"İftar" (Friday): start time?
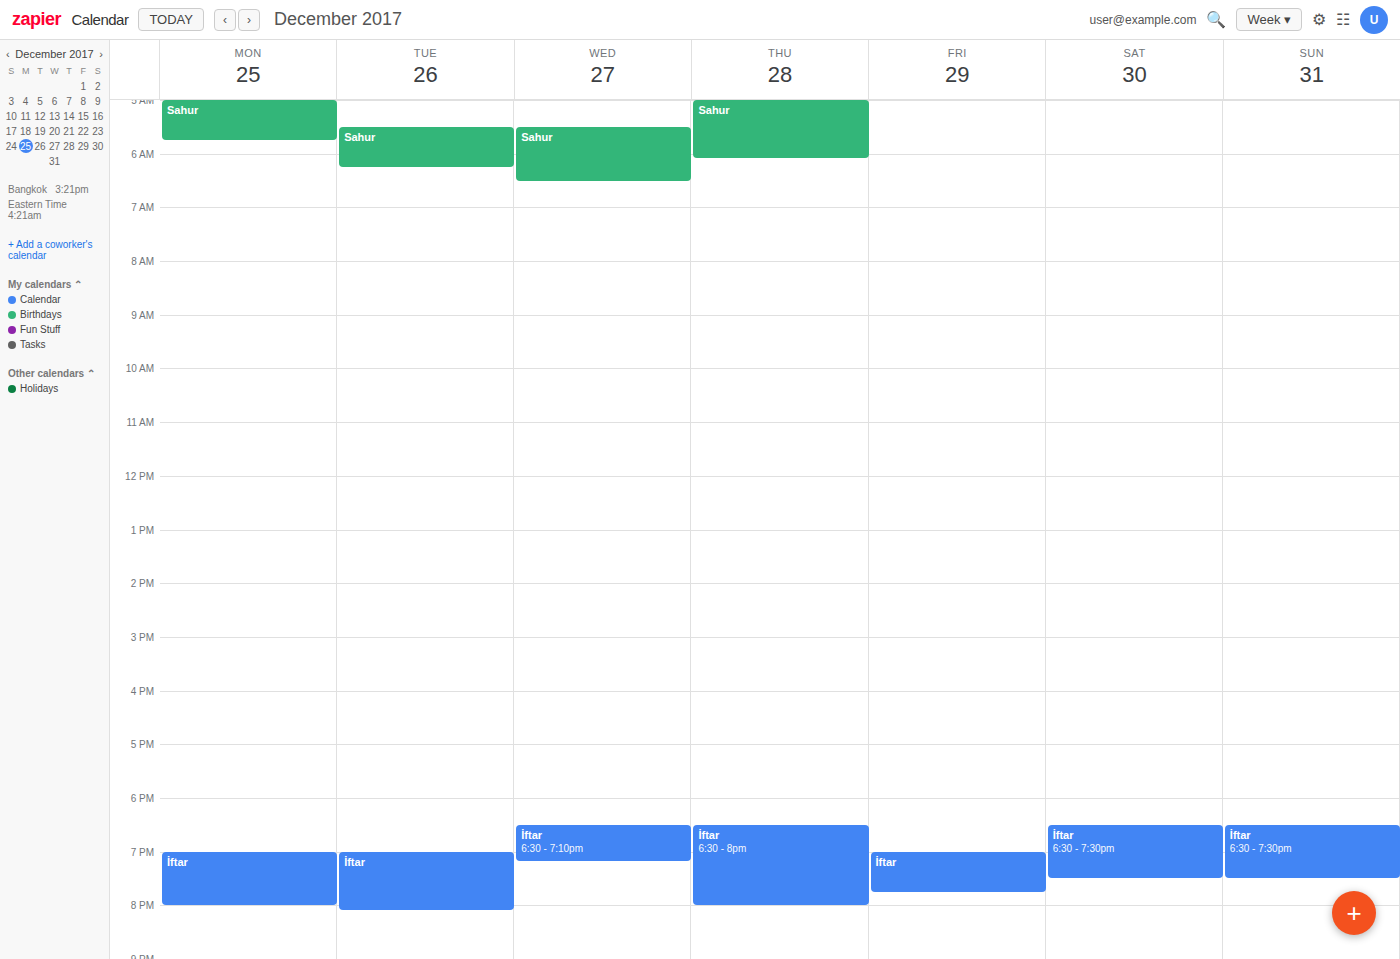
7:00 PM